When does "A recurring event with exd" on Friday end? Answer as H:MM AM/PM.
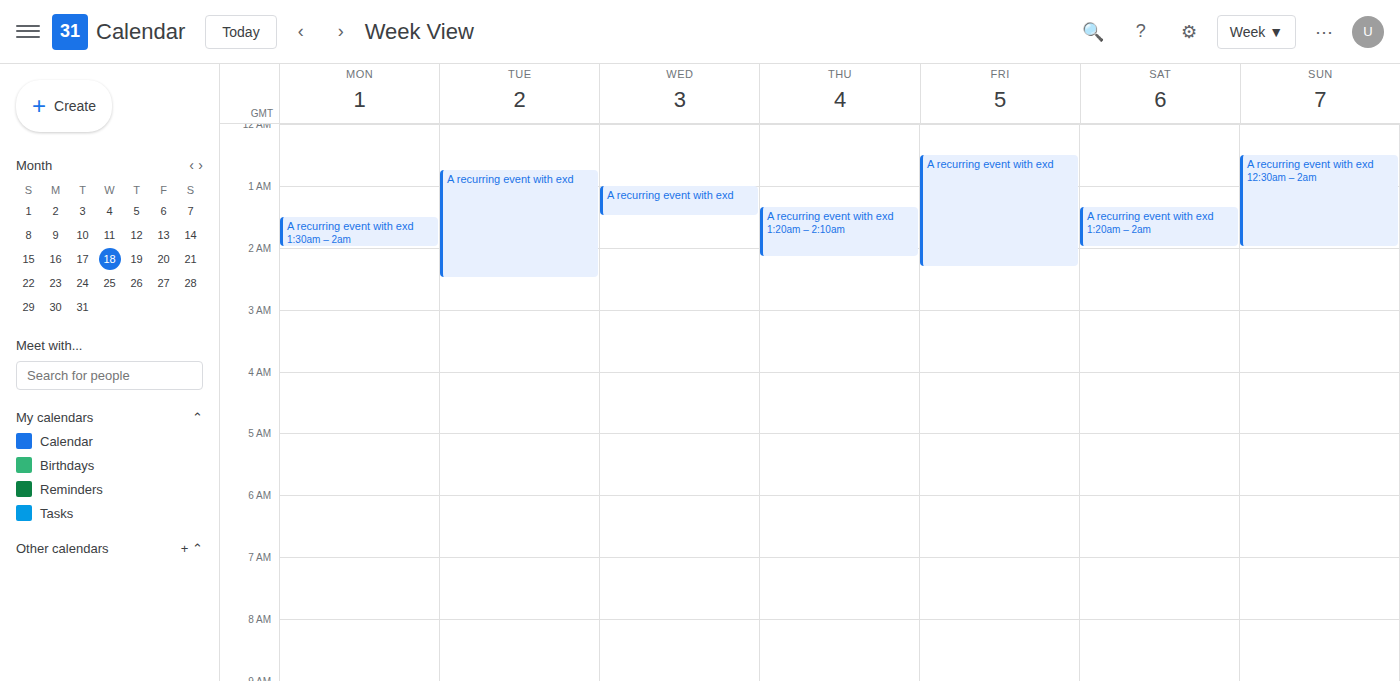
2:20 AM